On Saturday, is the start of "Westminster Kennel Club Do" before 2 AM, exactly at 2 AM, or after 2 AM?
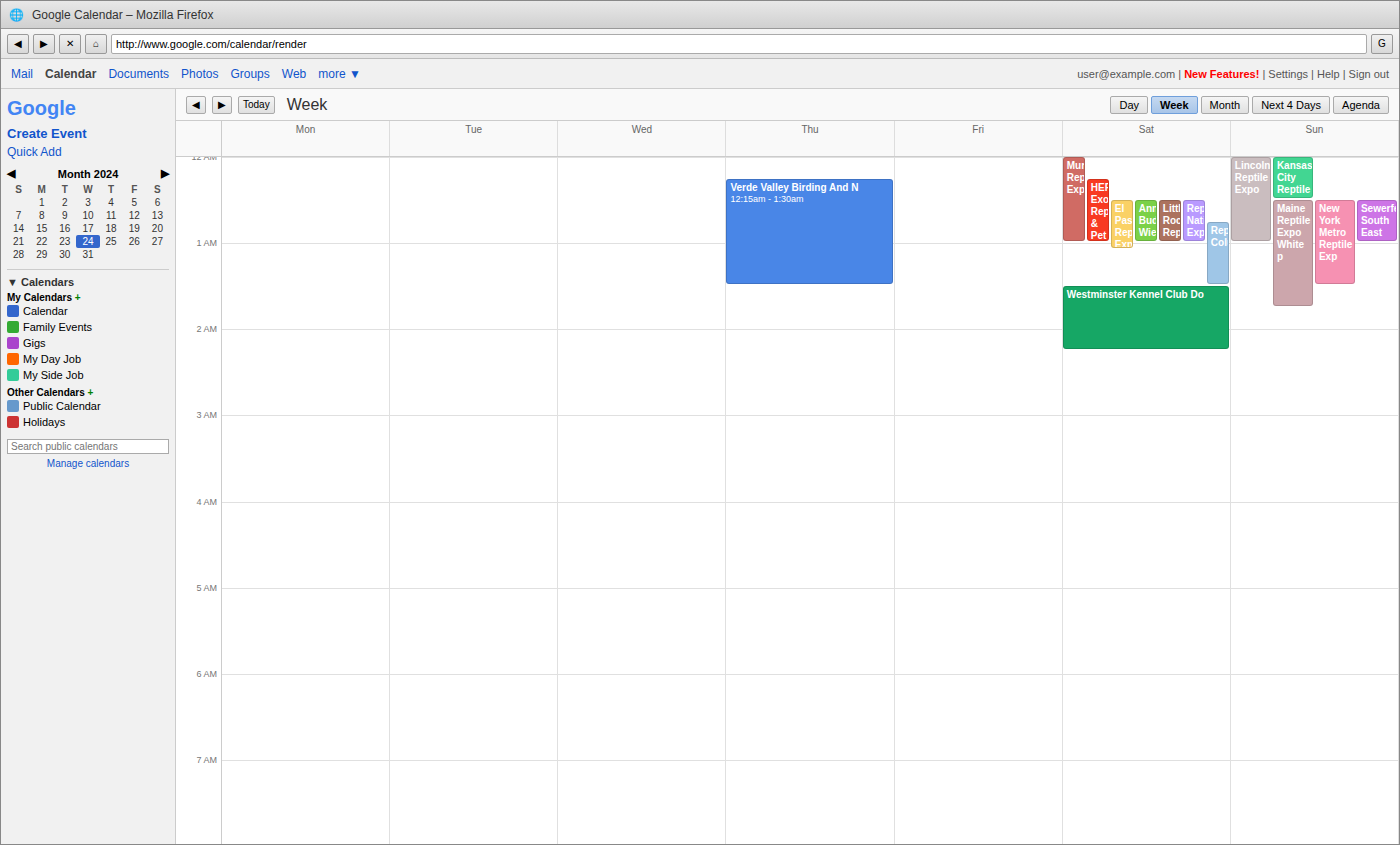
1:30 AM -- before 2 AM, 30 minutes above the 2 AM line.